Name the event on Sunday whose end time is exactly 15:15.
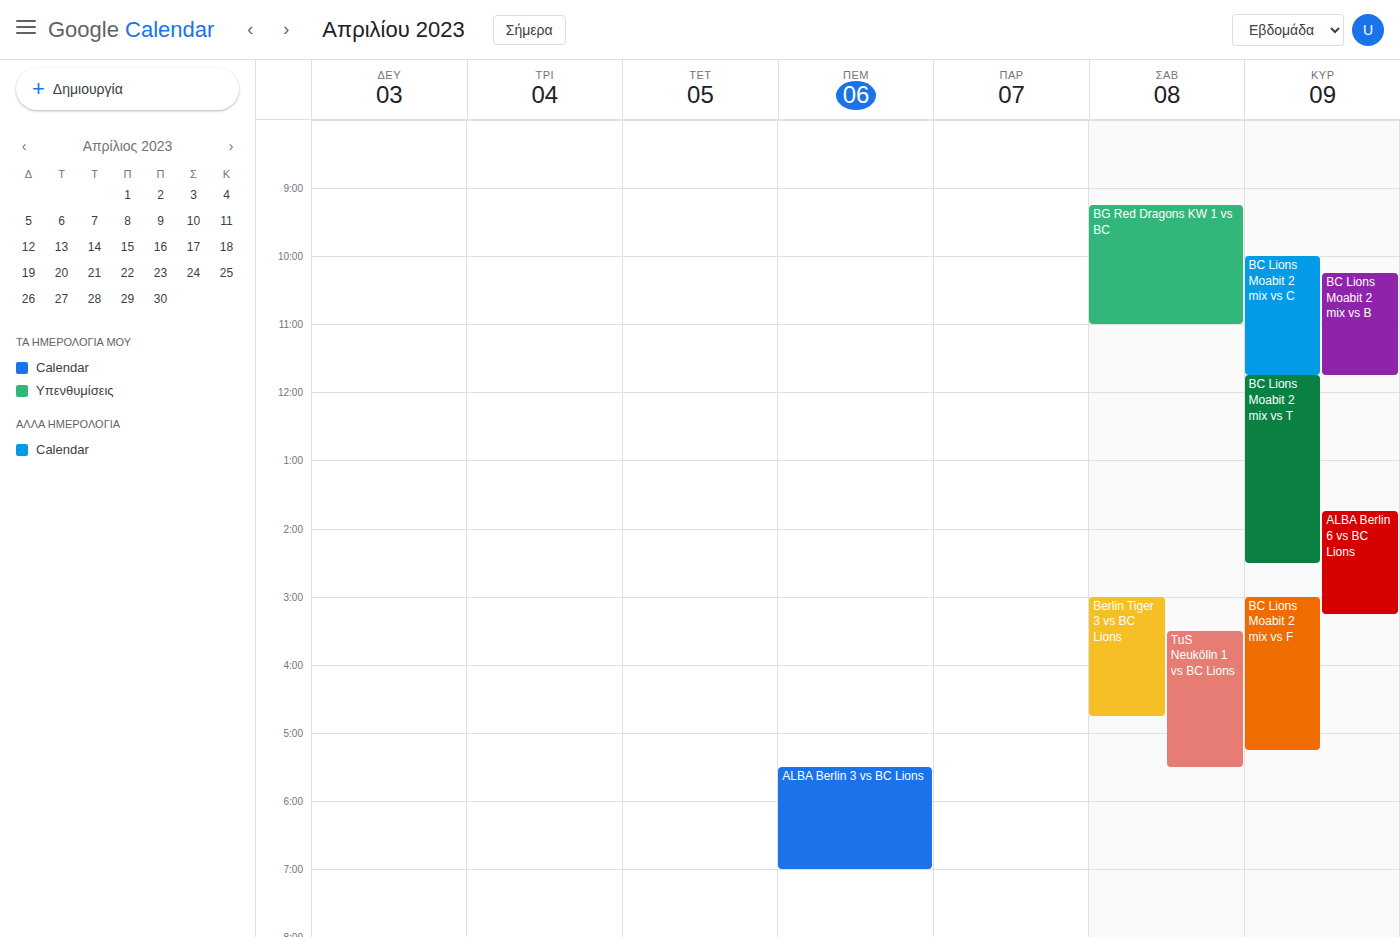
"ALBA Berlin 6 vs BC Lions"